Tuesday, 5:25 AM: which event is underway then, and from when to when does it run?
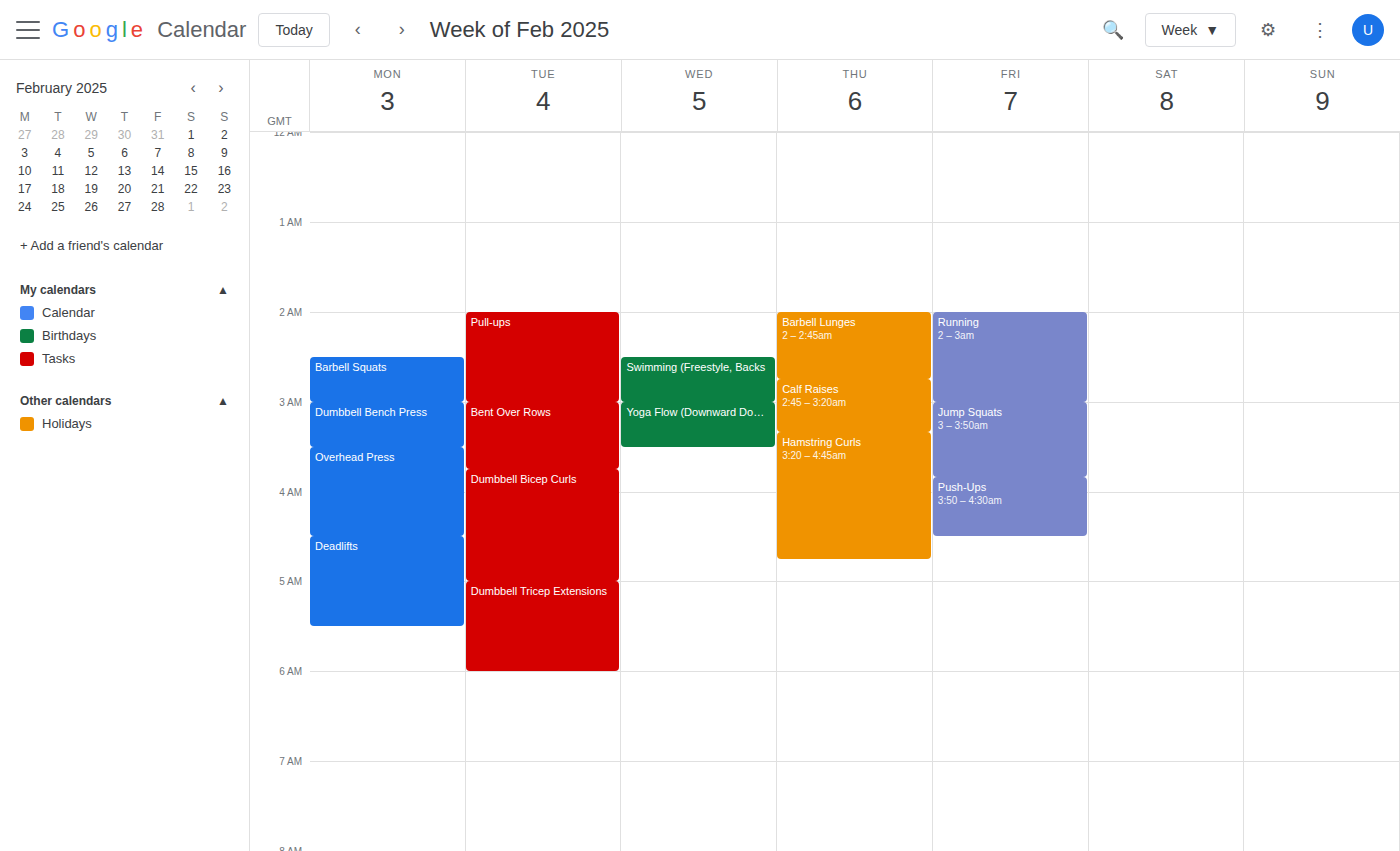
"Dumbbell Tricep Extensions", 5:00 AM to 6:00 AM